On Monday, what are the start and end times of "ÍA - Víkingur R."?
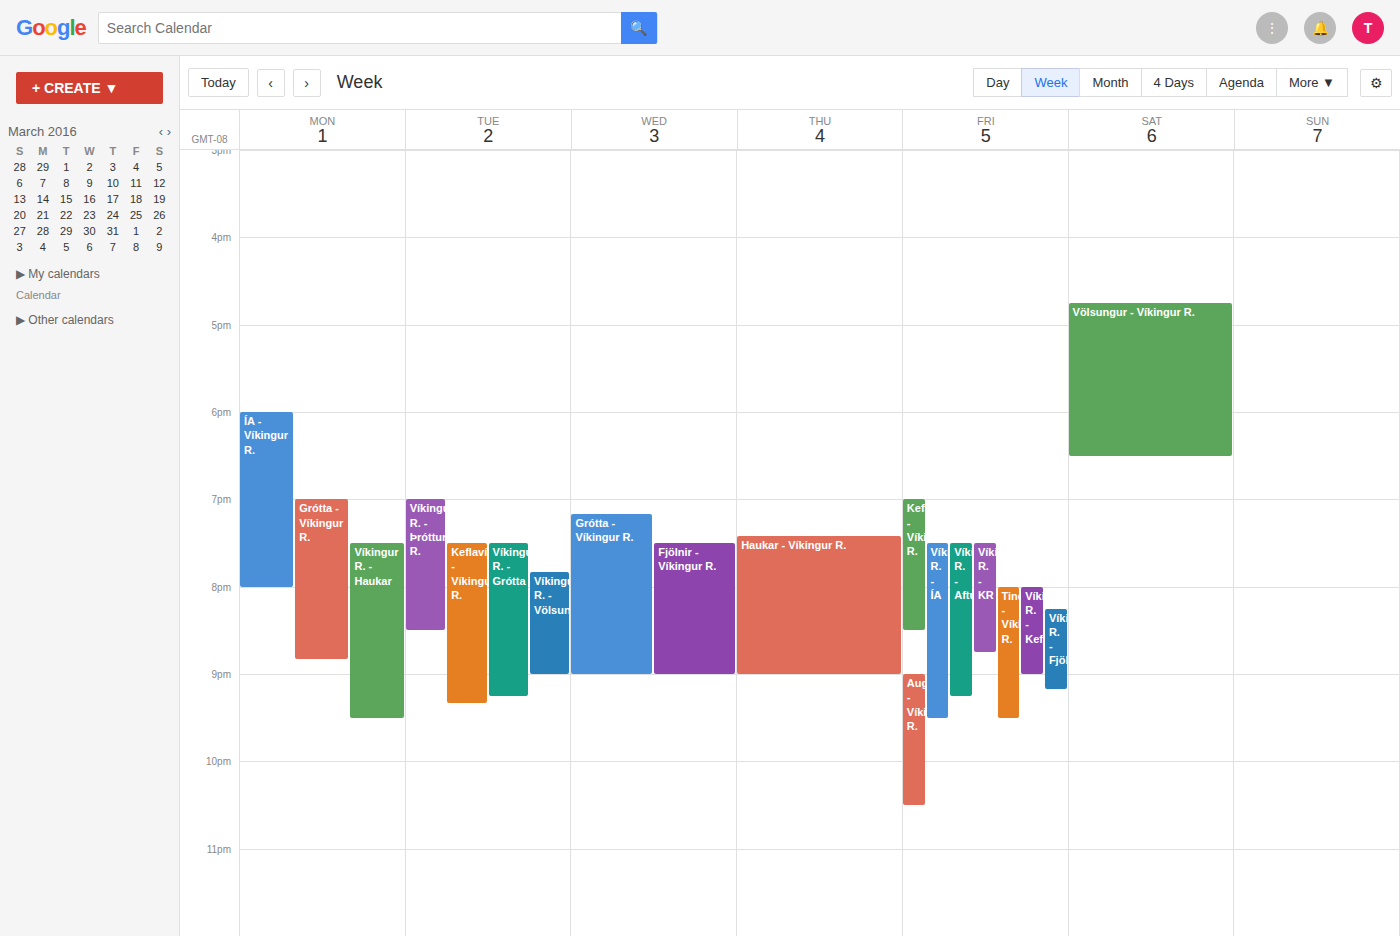
6:00 PM to 8:00 PM